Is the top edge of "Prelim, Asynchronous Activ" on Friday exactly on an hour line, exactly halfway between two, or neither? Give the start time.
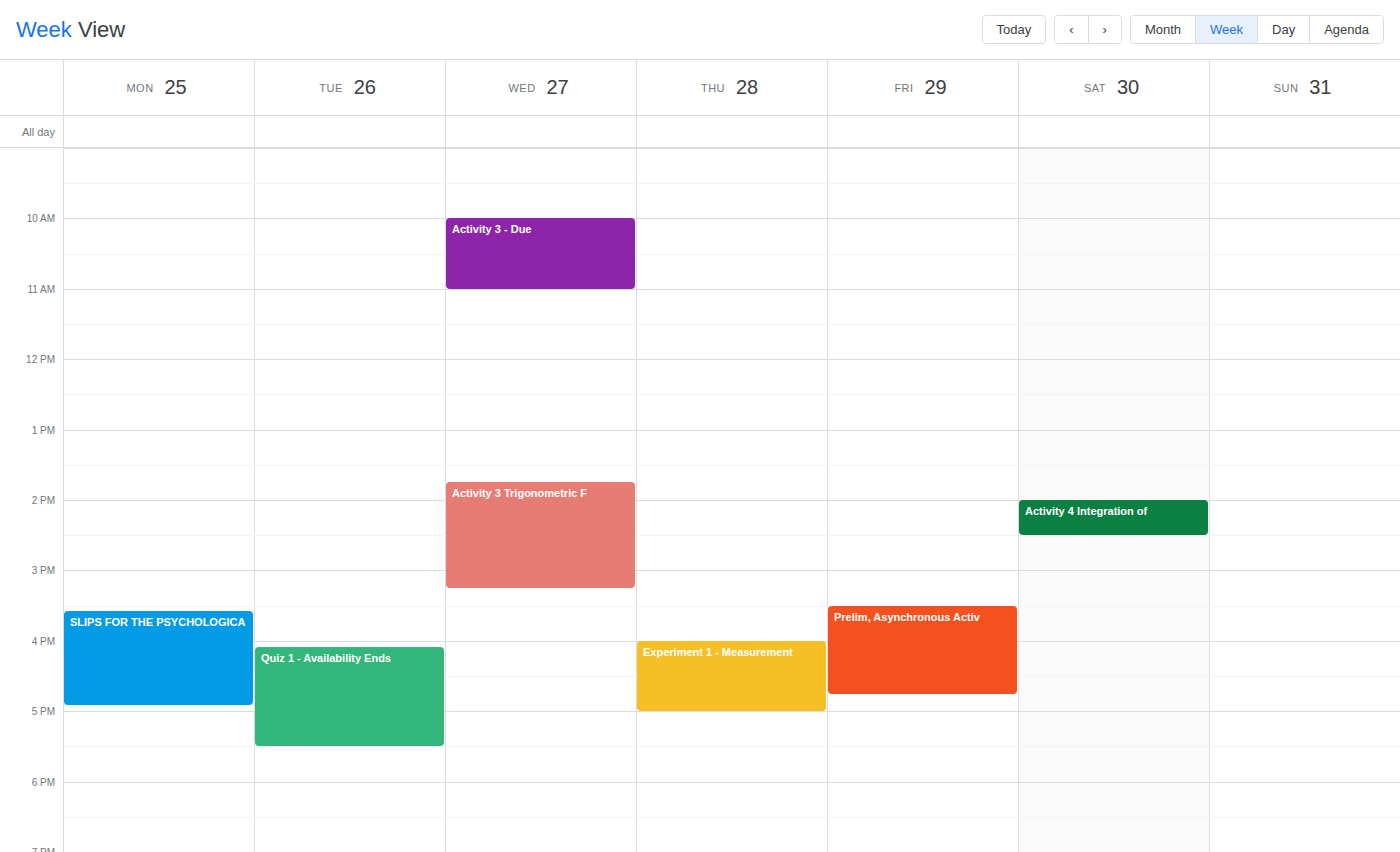
3:30 PM -- halfway between the 3 PM and 4 PM lines.